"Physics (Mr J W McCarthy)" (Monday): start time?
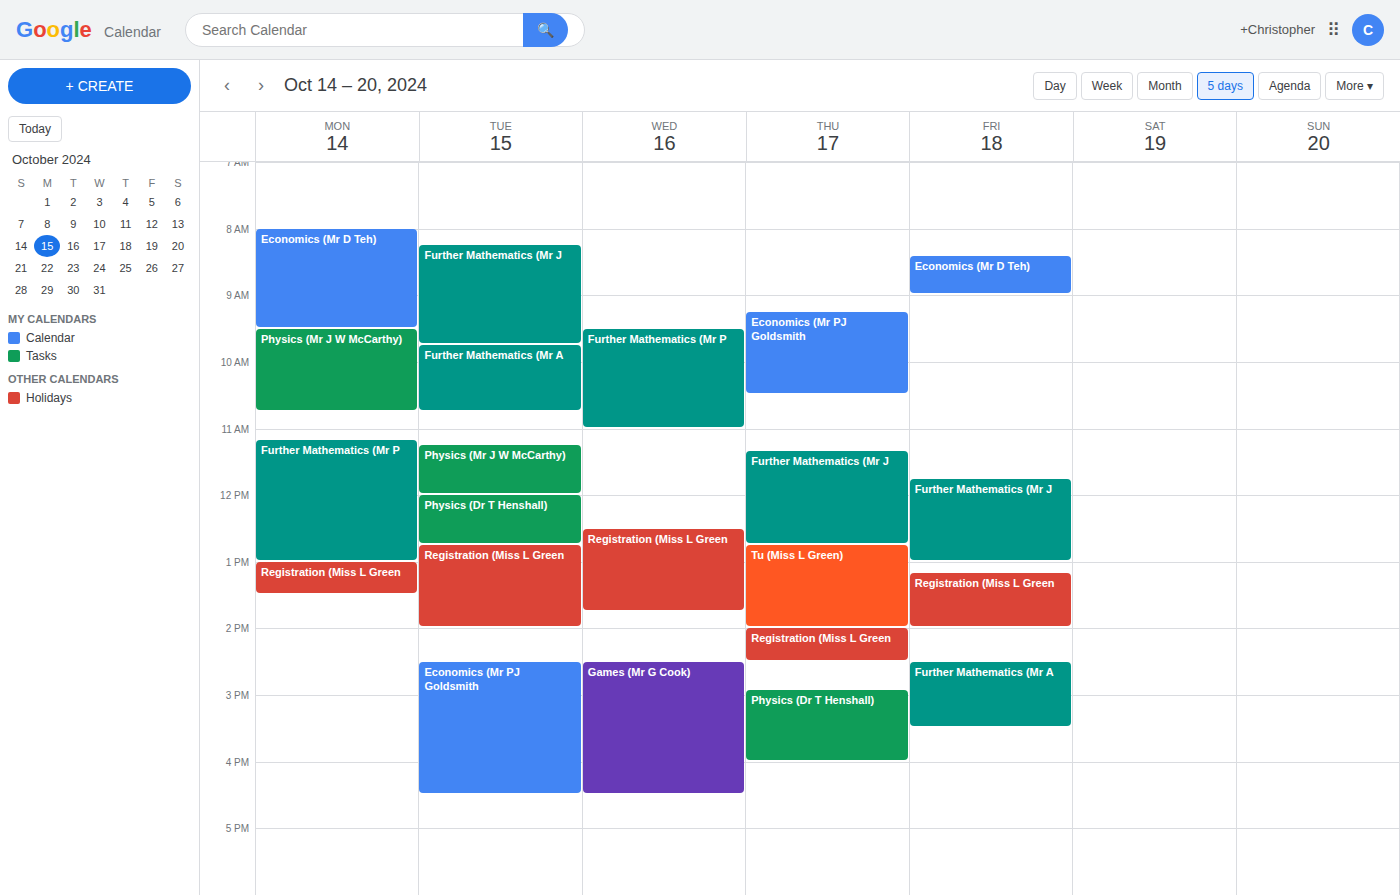
9:30 AM